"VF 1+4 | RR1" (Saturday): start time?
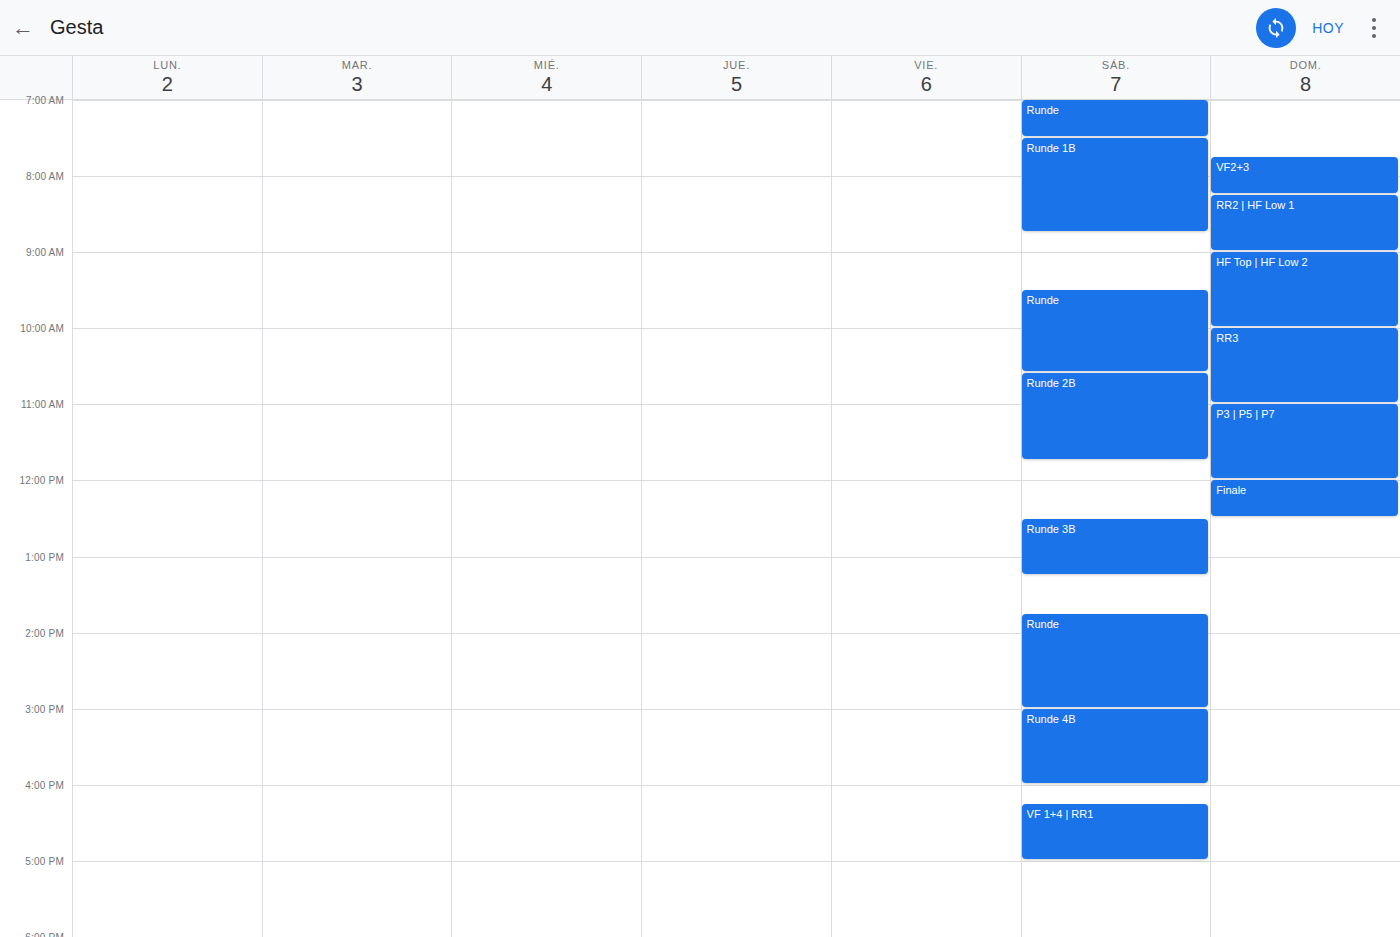
4:15 PM